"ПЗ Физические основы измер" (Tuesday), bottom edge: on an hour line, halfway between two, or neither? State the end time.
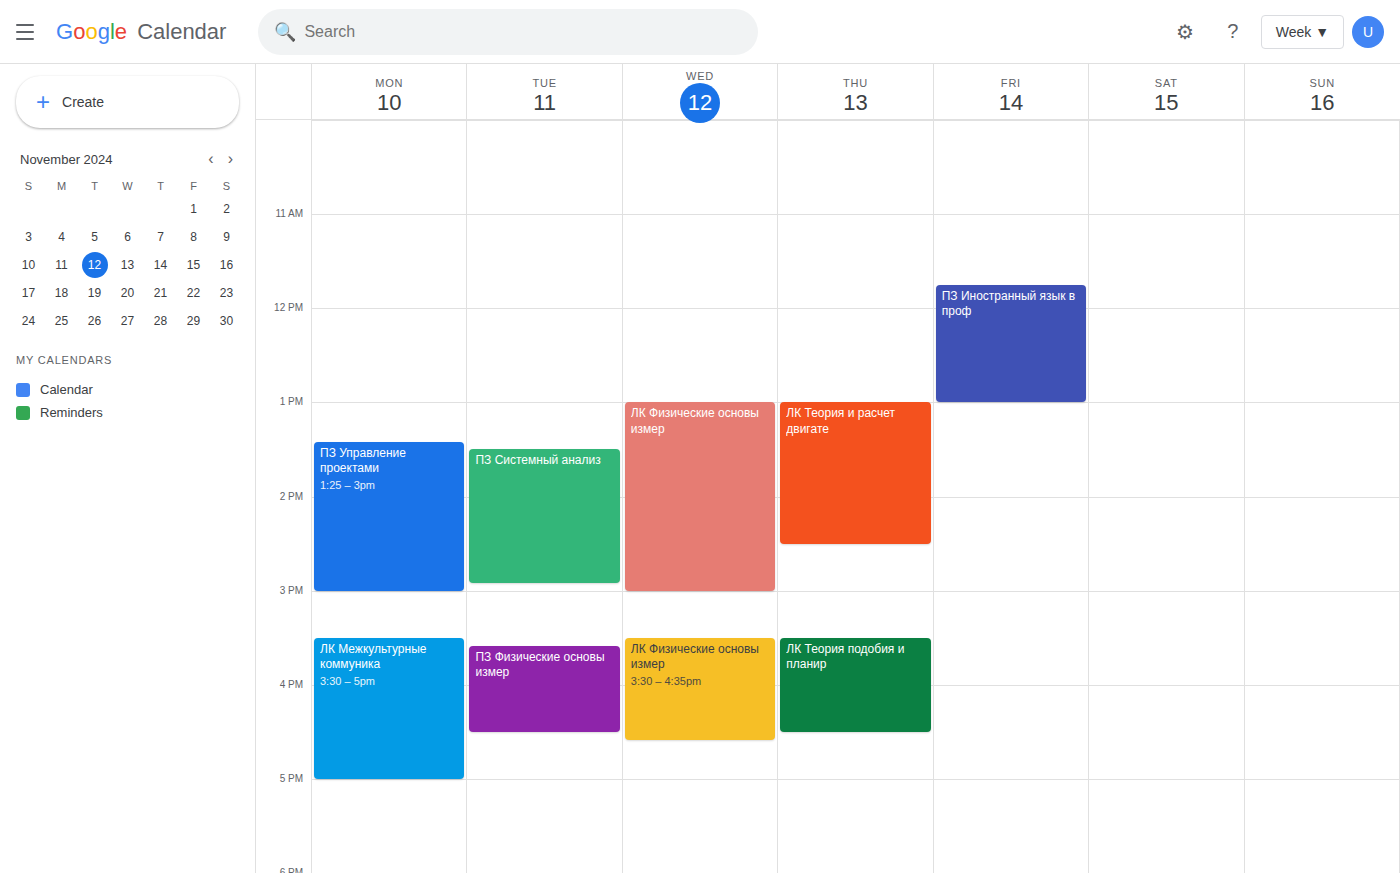
4:30 PM -- halfway between the 4 PM and 5 PM lines.